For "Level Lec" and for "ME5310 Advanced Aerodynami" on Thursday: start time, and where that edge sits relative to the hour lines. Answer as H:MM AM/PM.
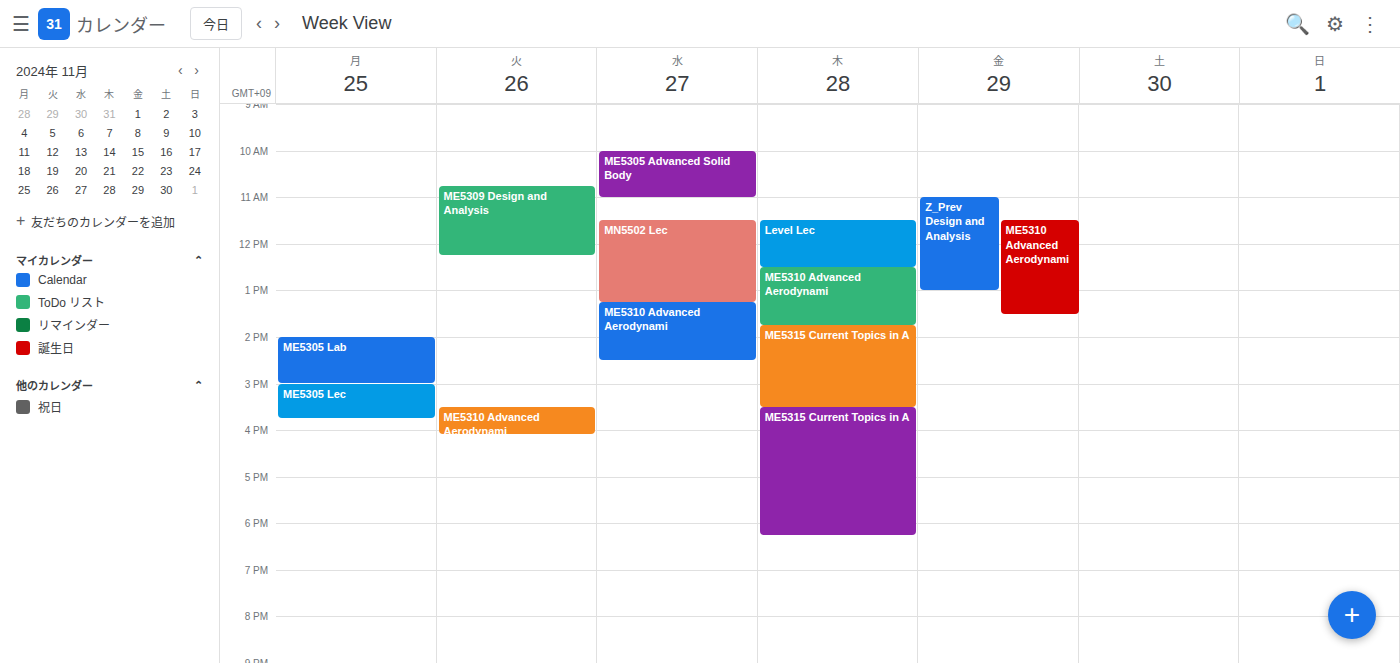
"Level Lec": 11:30 AM, halfway between the 11 AM and 12 PM lines. "ME5310 Advanced Aerodynami": 12:30 PM, halfway between the 12 PM and 1 PM lines.